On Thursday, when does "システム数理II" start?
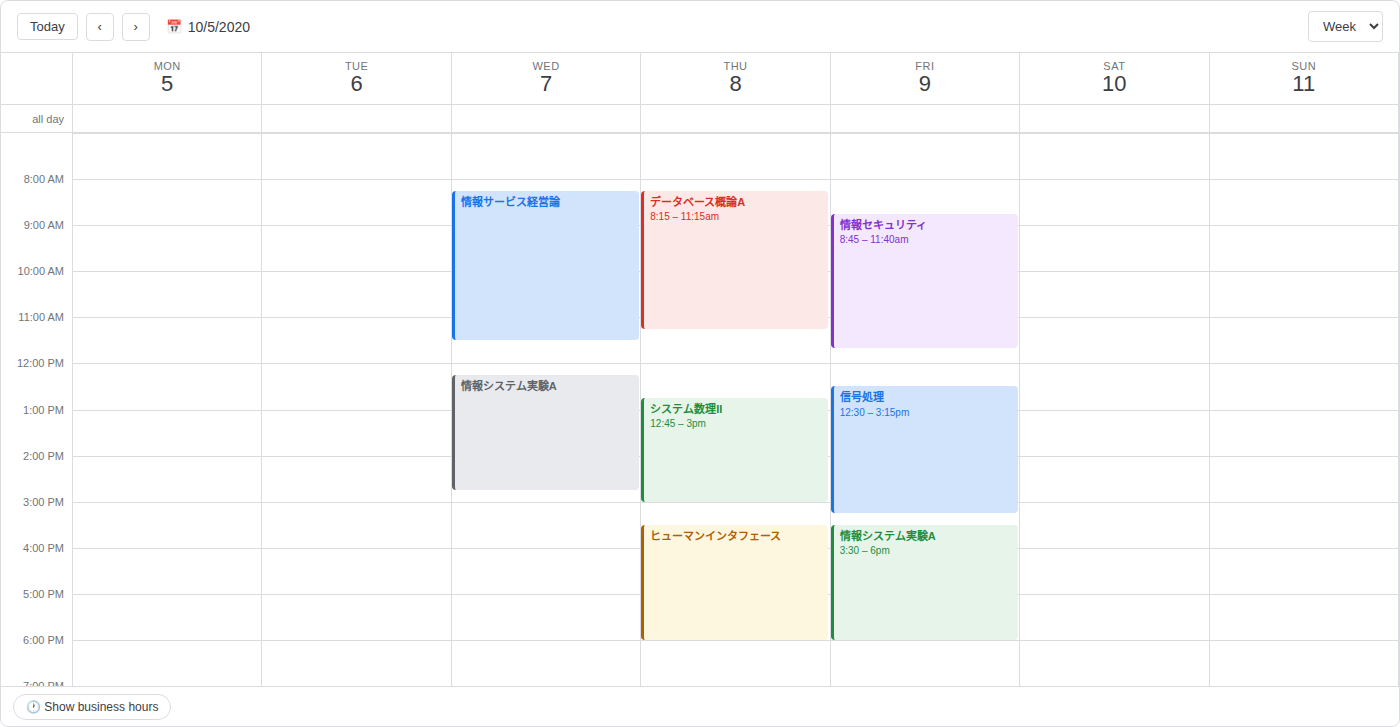
12:45 PM